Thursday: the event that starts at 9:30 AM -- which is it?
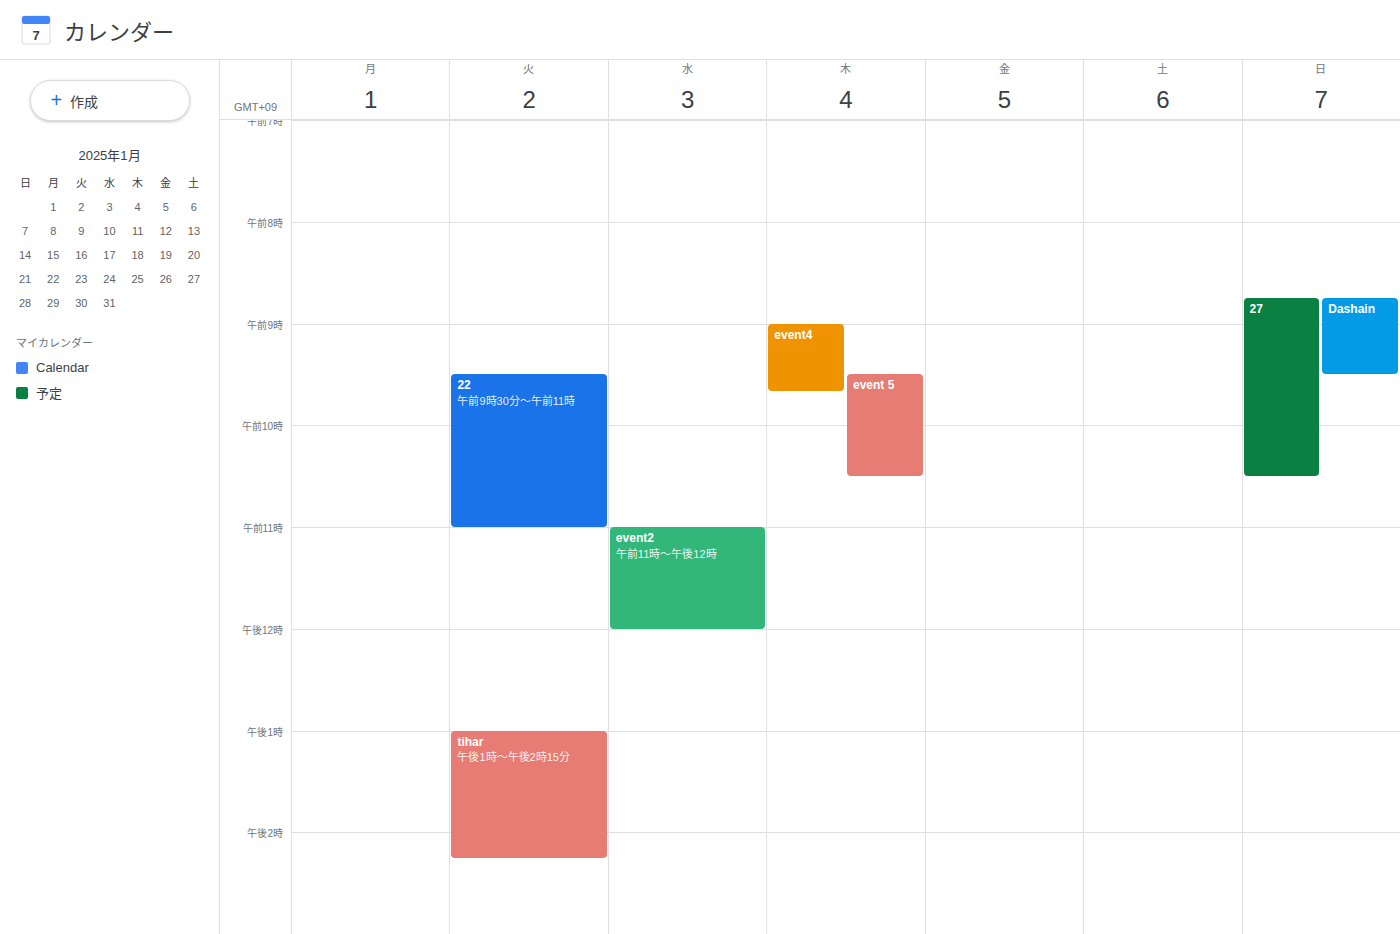
"event 5"